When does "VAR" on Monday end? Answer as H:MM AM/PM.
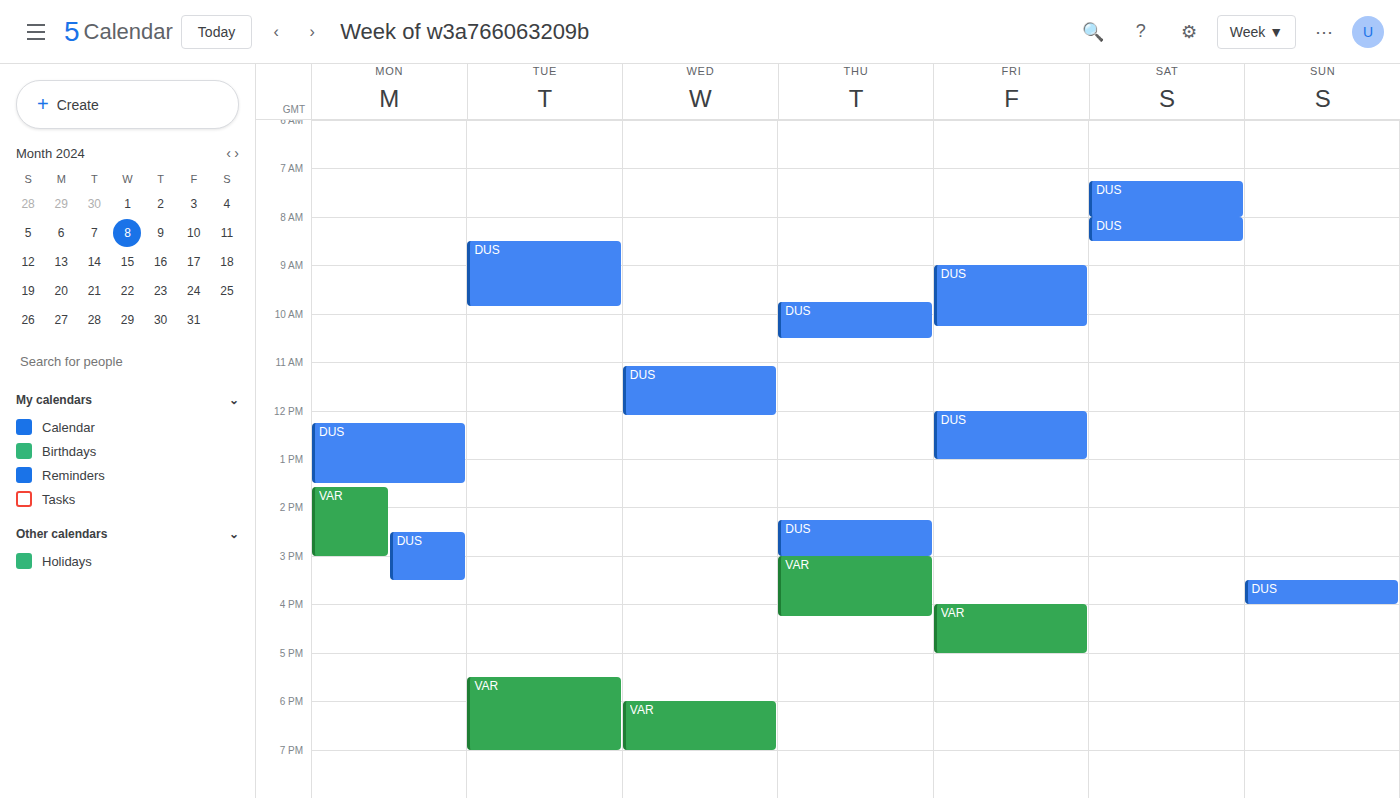
3:00 PM